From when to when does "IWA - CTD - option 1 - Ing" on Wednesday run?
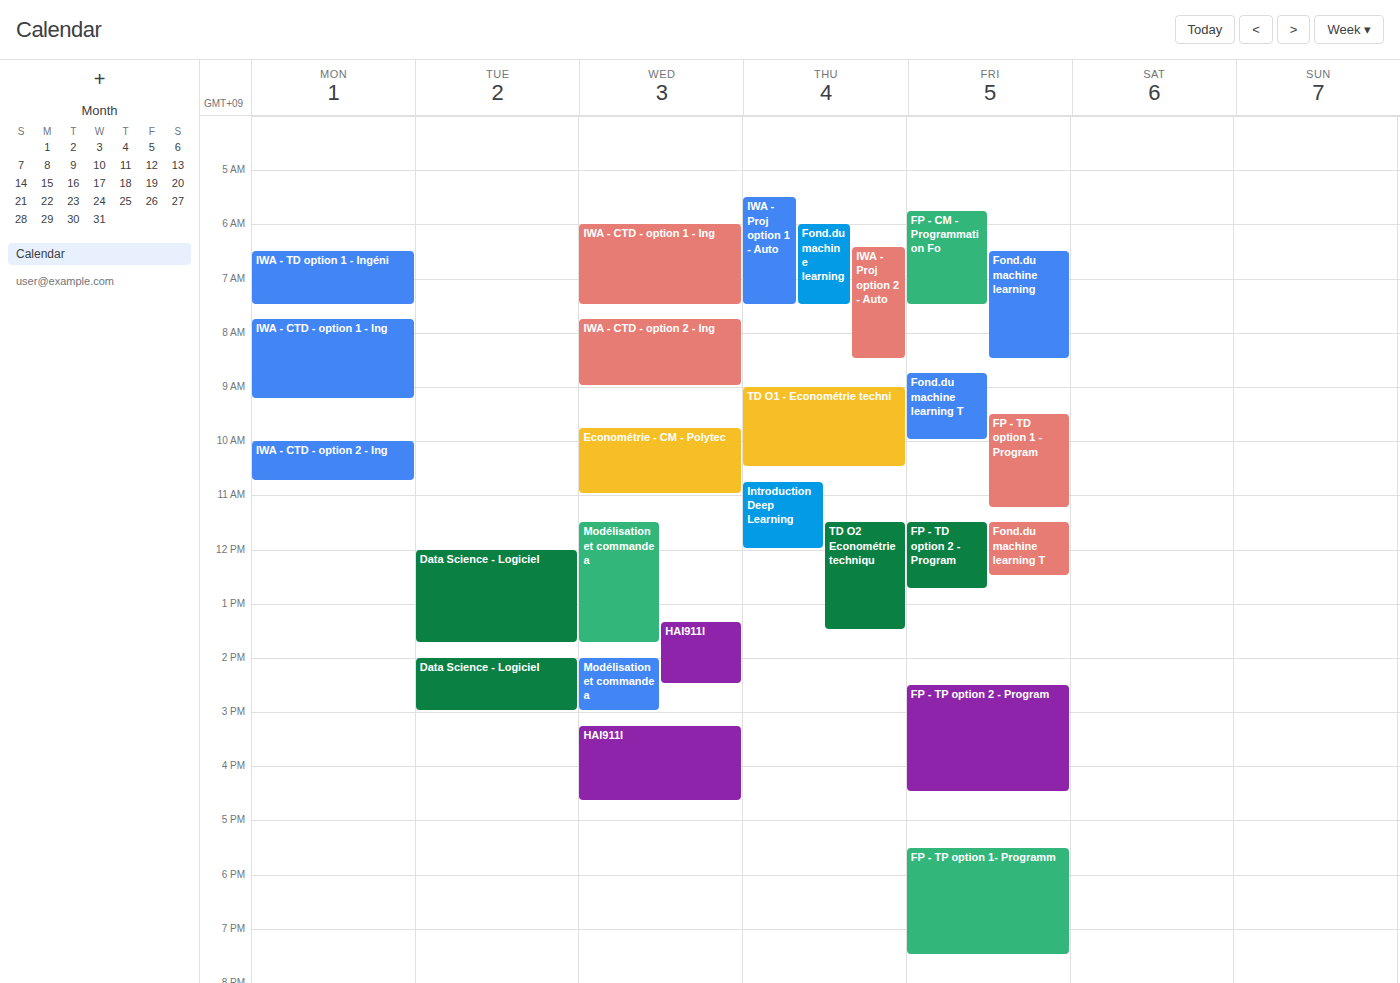
6:00 AM to 7:30 AM